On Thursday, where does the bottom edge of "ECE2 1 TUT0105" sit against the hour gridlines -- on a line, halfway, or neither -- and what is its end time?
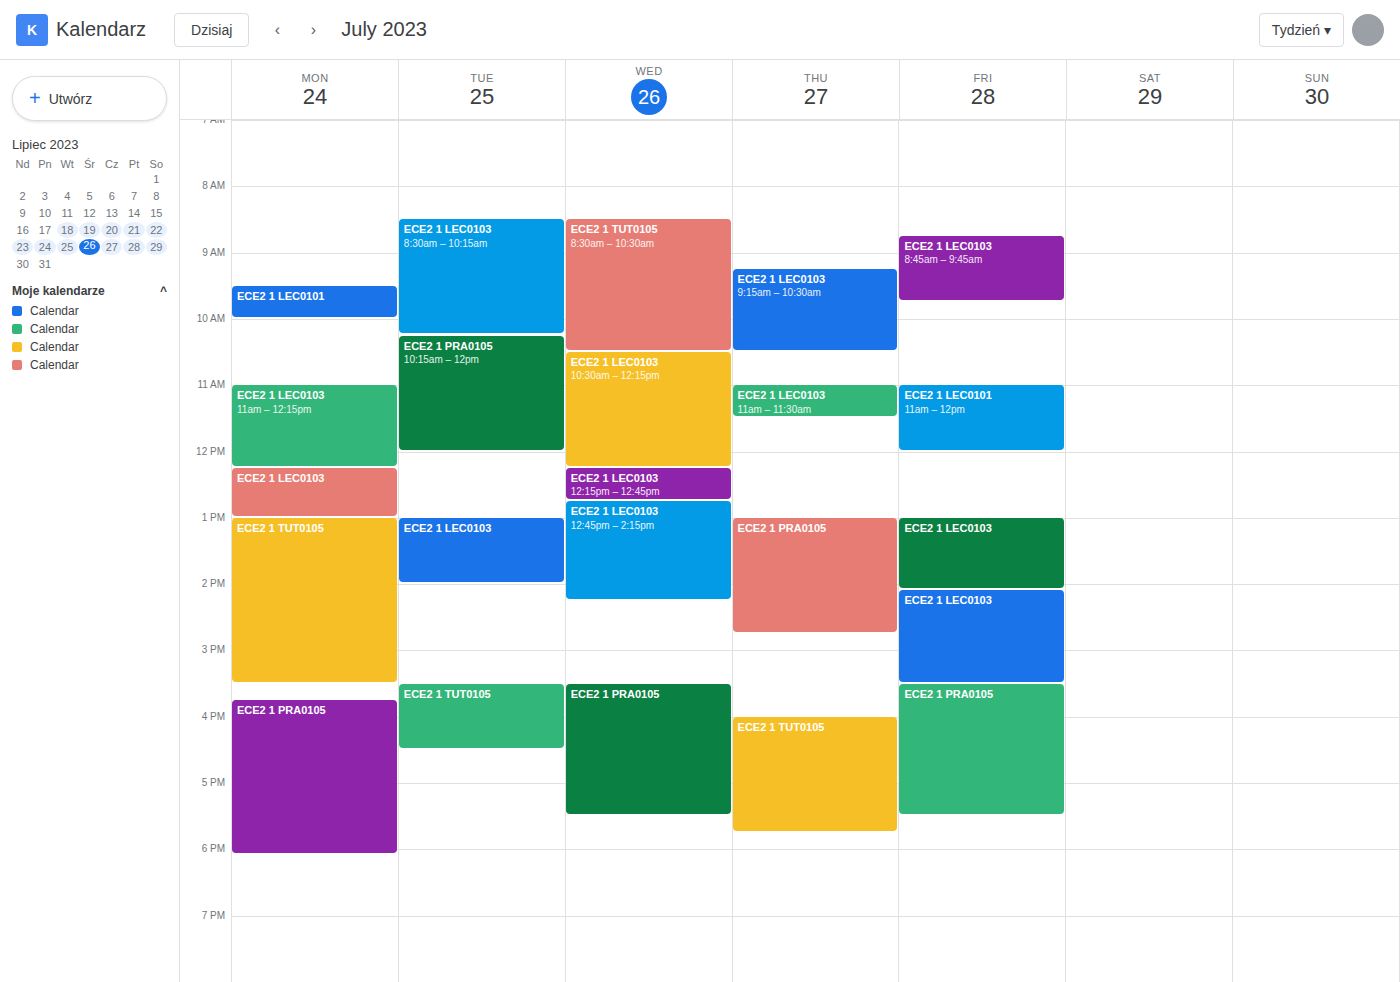
5:45 PM -- neither: three quarters of the way from the 5 PM line to the 6 PM line.